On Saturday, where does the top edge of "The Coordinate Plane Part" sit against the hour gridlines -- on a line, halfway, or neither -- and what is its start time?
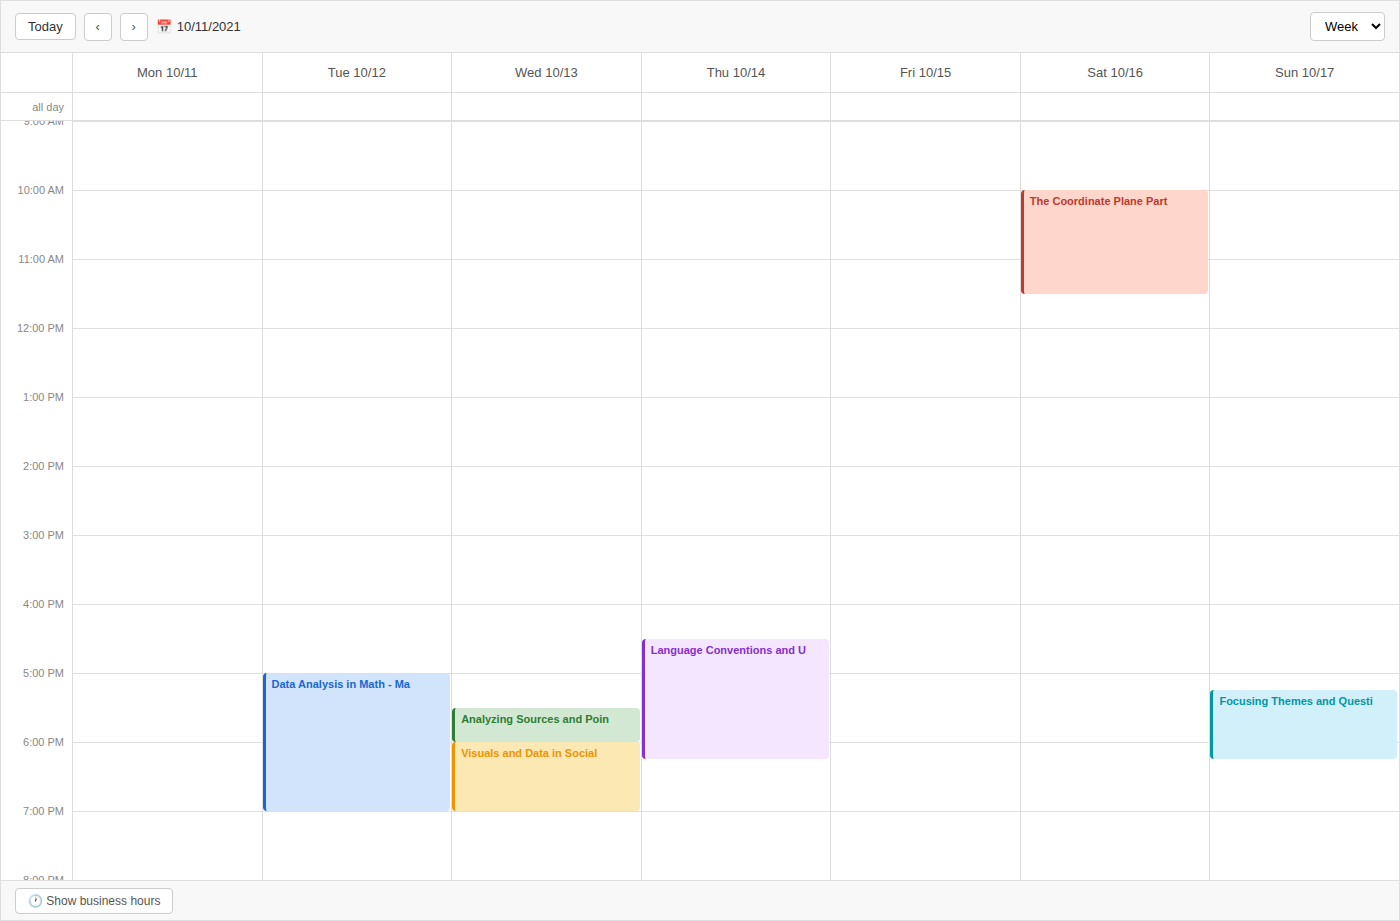
10:00 AM -- exactly on the 10 AM line.